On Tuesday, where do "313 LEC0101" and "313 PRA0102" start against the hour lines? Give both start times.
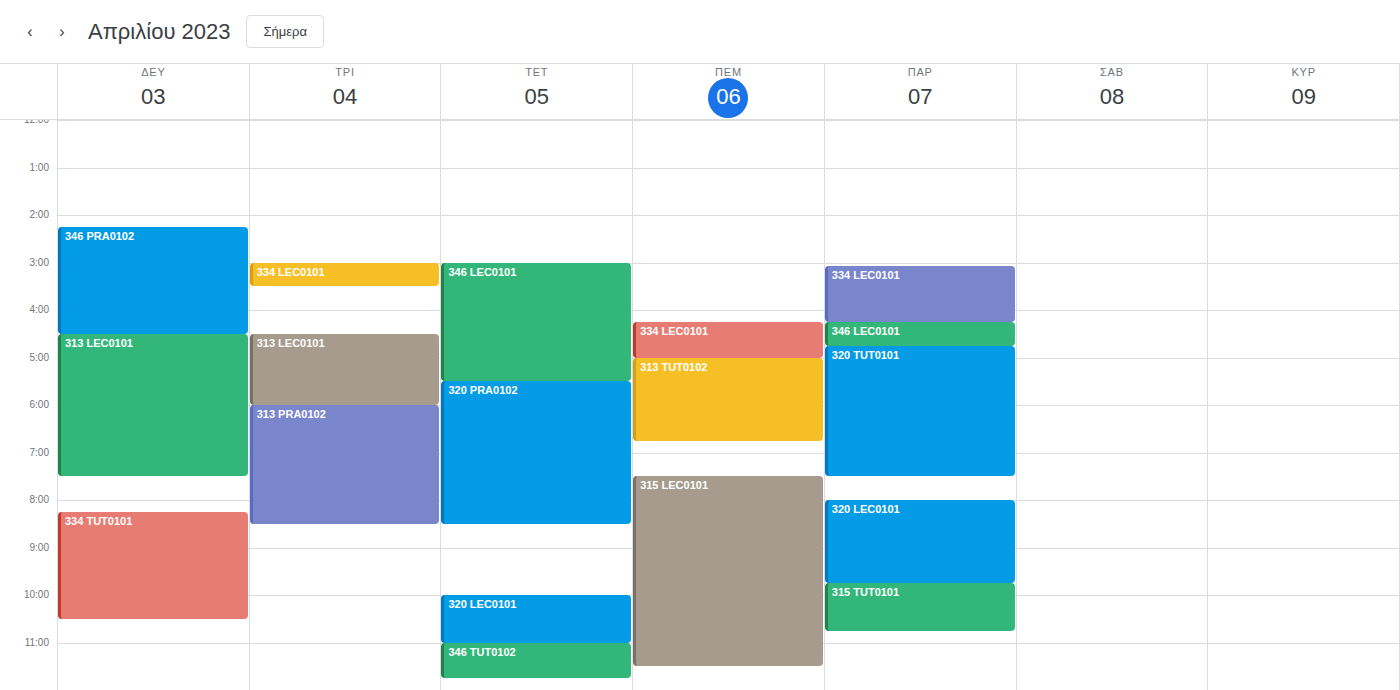
"313 LEC0101": 16:30, halfway between the 16:00 and 17:00 lines. "313 PRA0102": 18:00, exactly on the 18:00 line.